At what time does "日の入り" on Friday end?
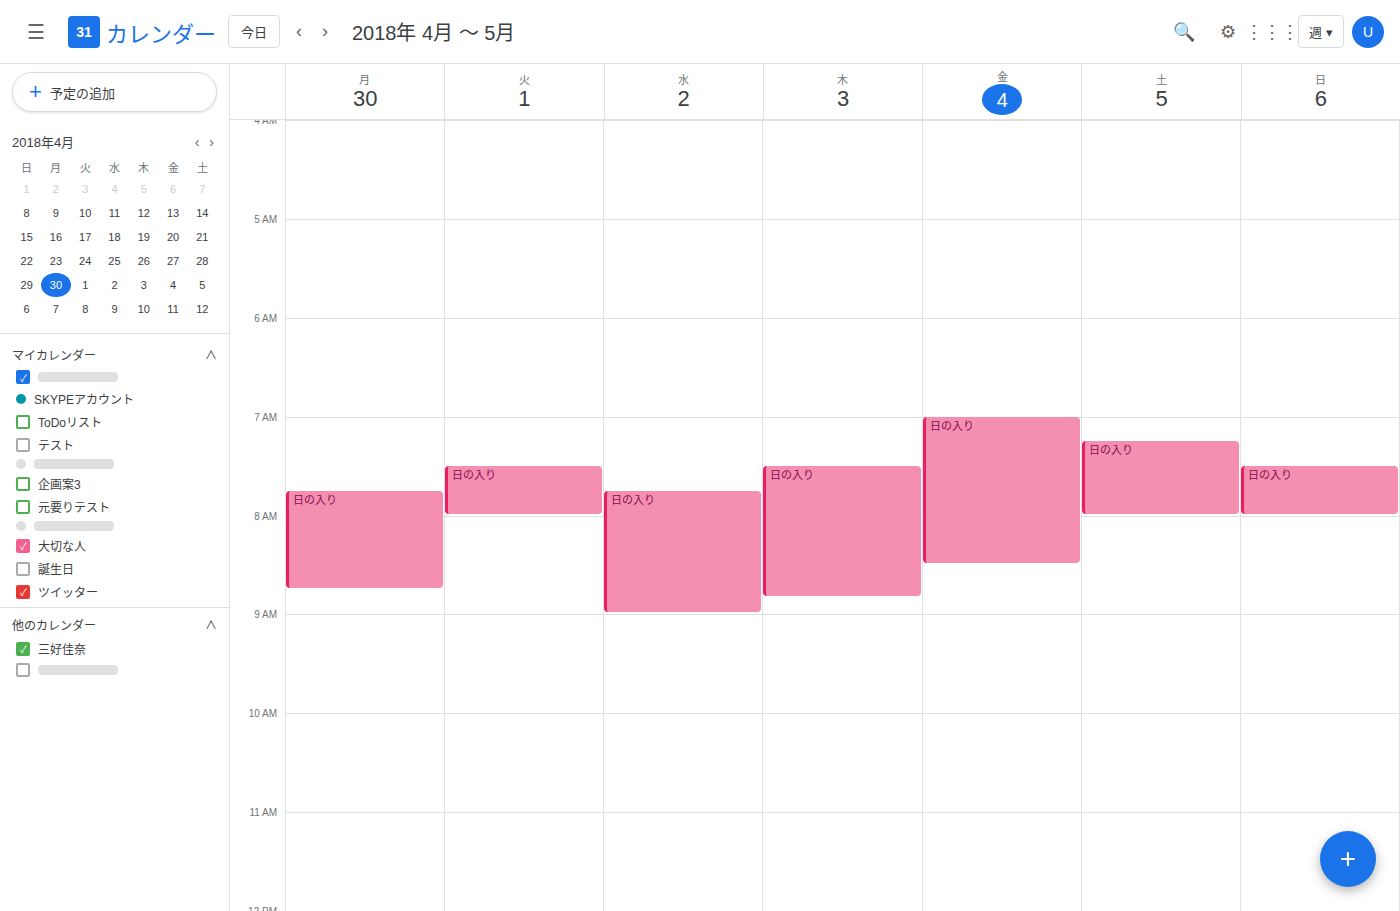
8:30 AM